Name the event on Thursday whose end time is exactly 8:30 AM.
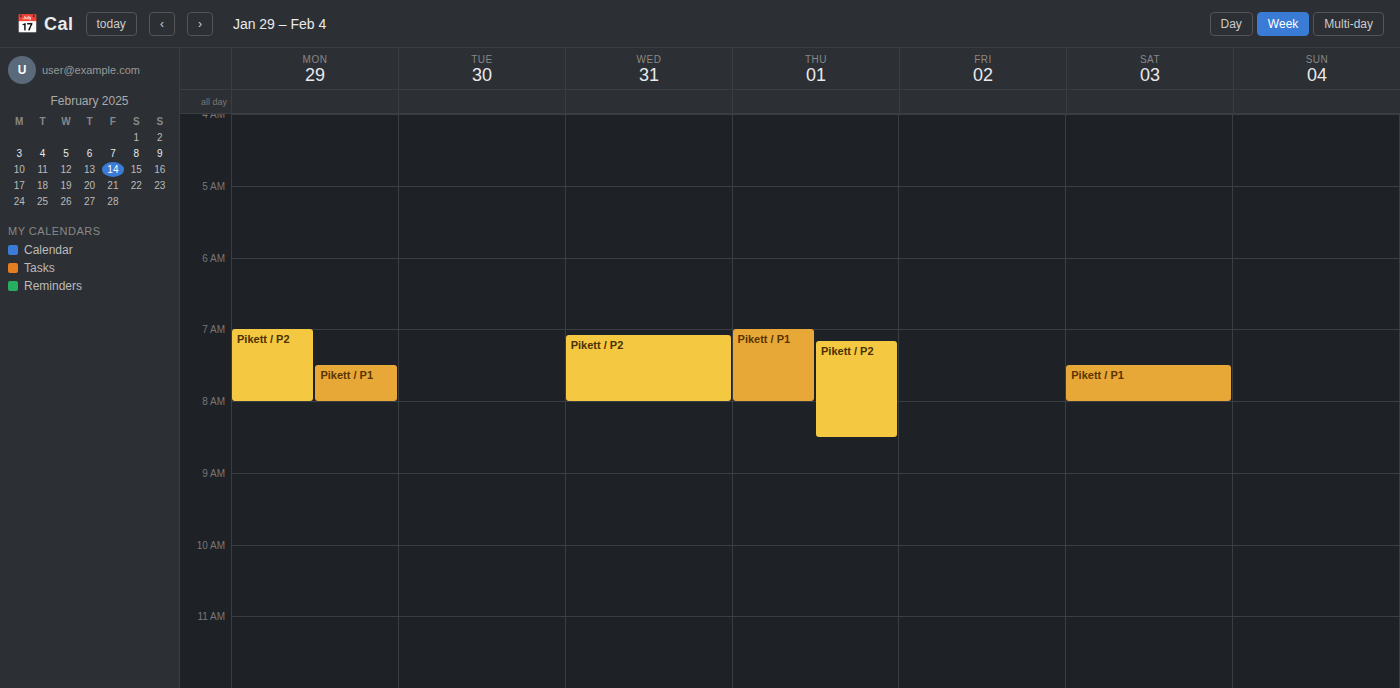
"Pikett / P2"